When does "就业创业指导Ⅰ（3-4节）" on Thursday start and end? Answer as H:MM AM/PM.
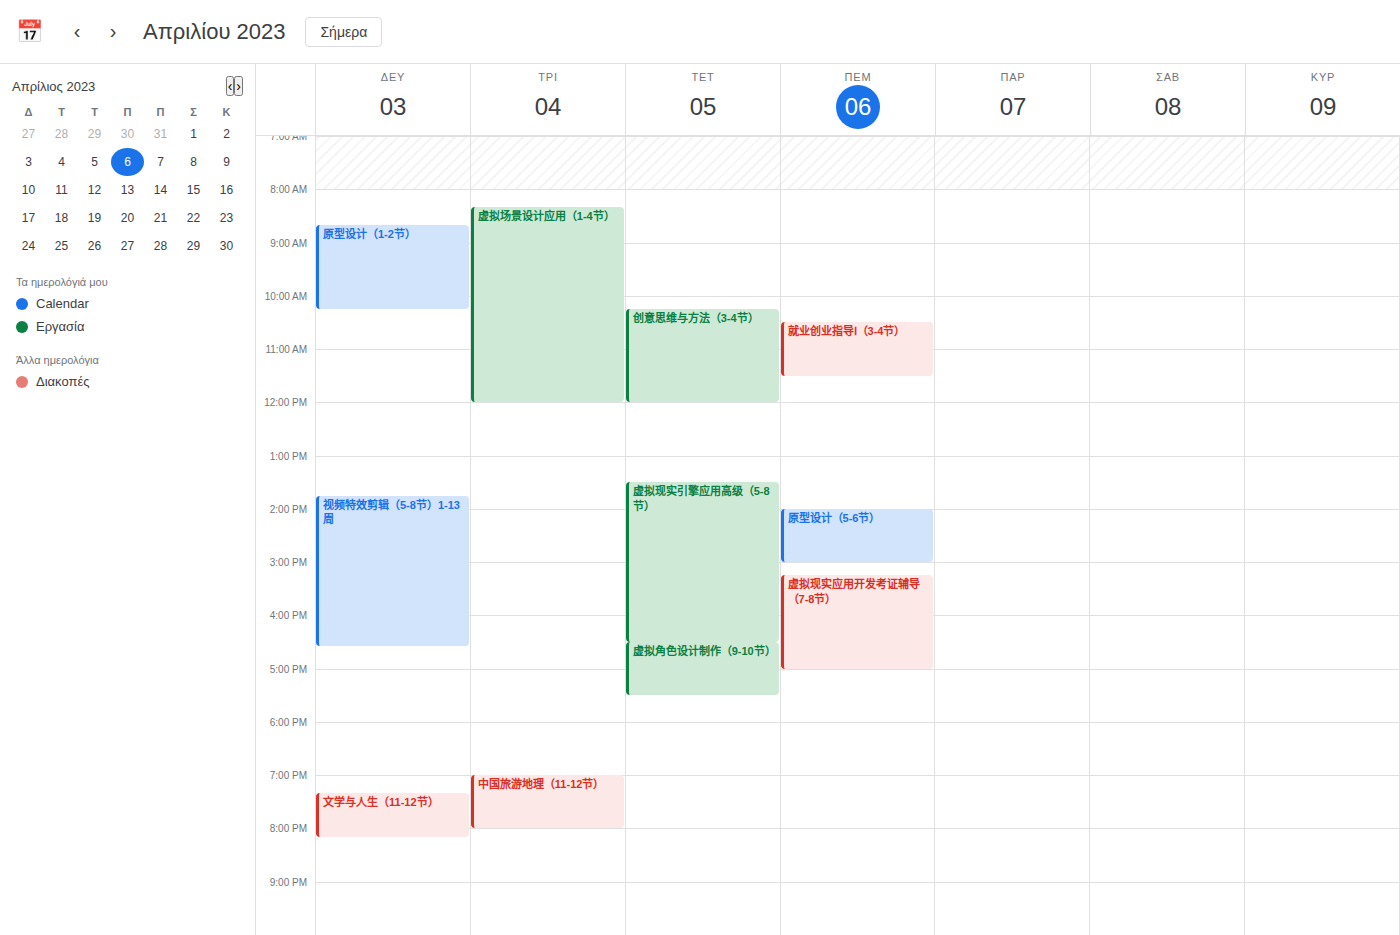
10:30 AM to 11:30 AM